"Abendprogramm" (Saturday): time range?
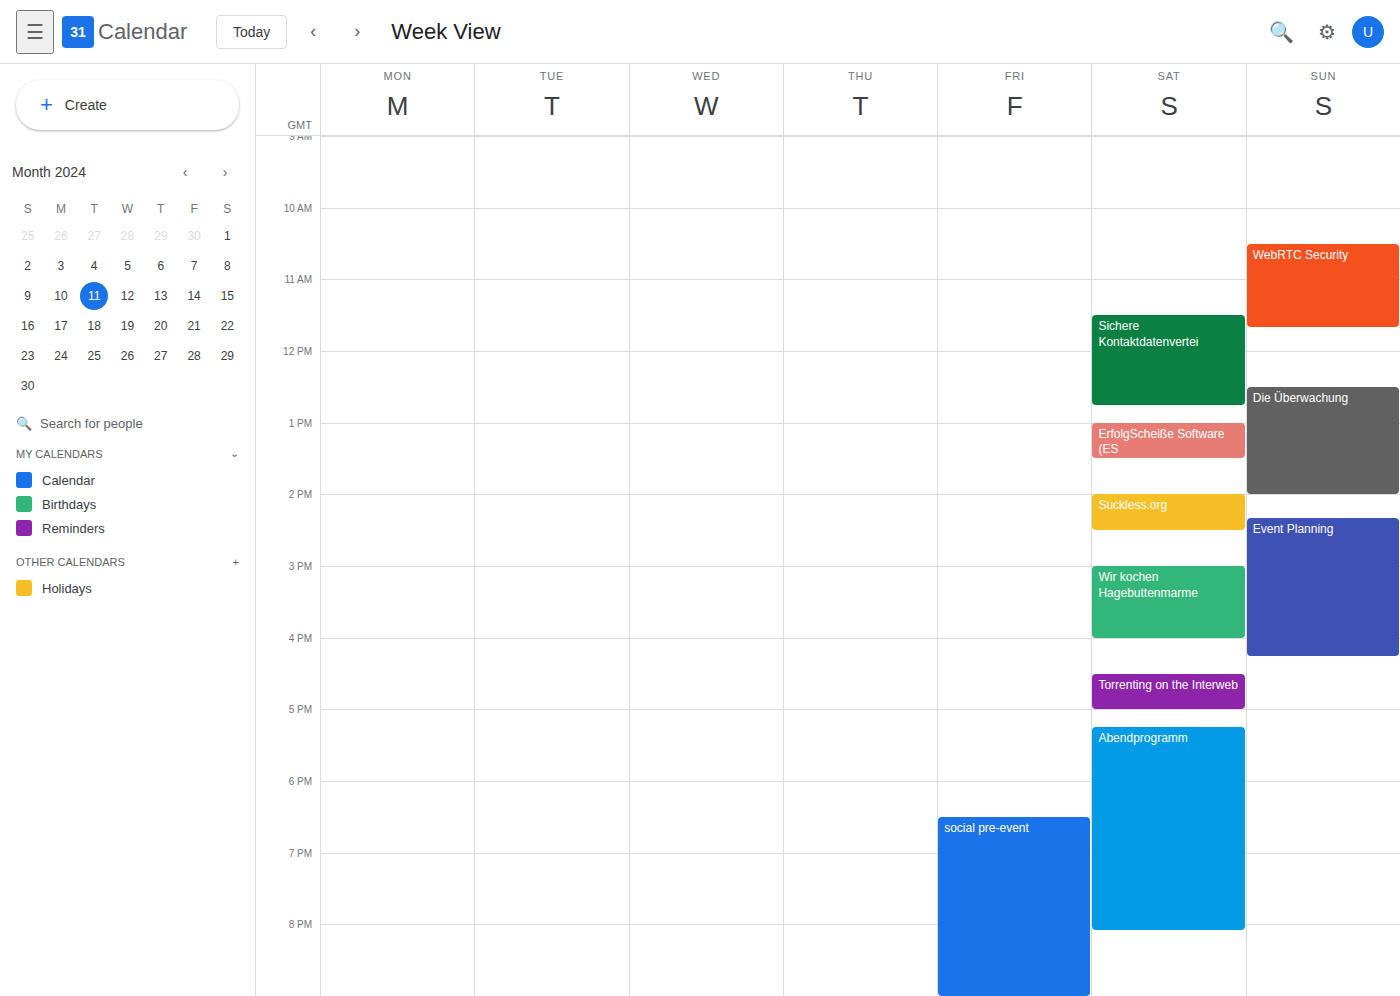
5:15 PM to 8:05 PM